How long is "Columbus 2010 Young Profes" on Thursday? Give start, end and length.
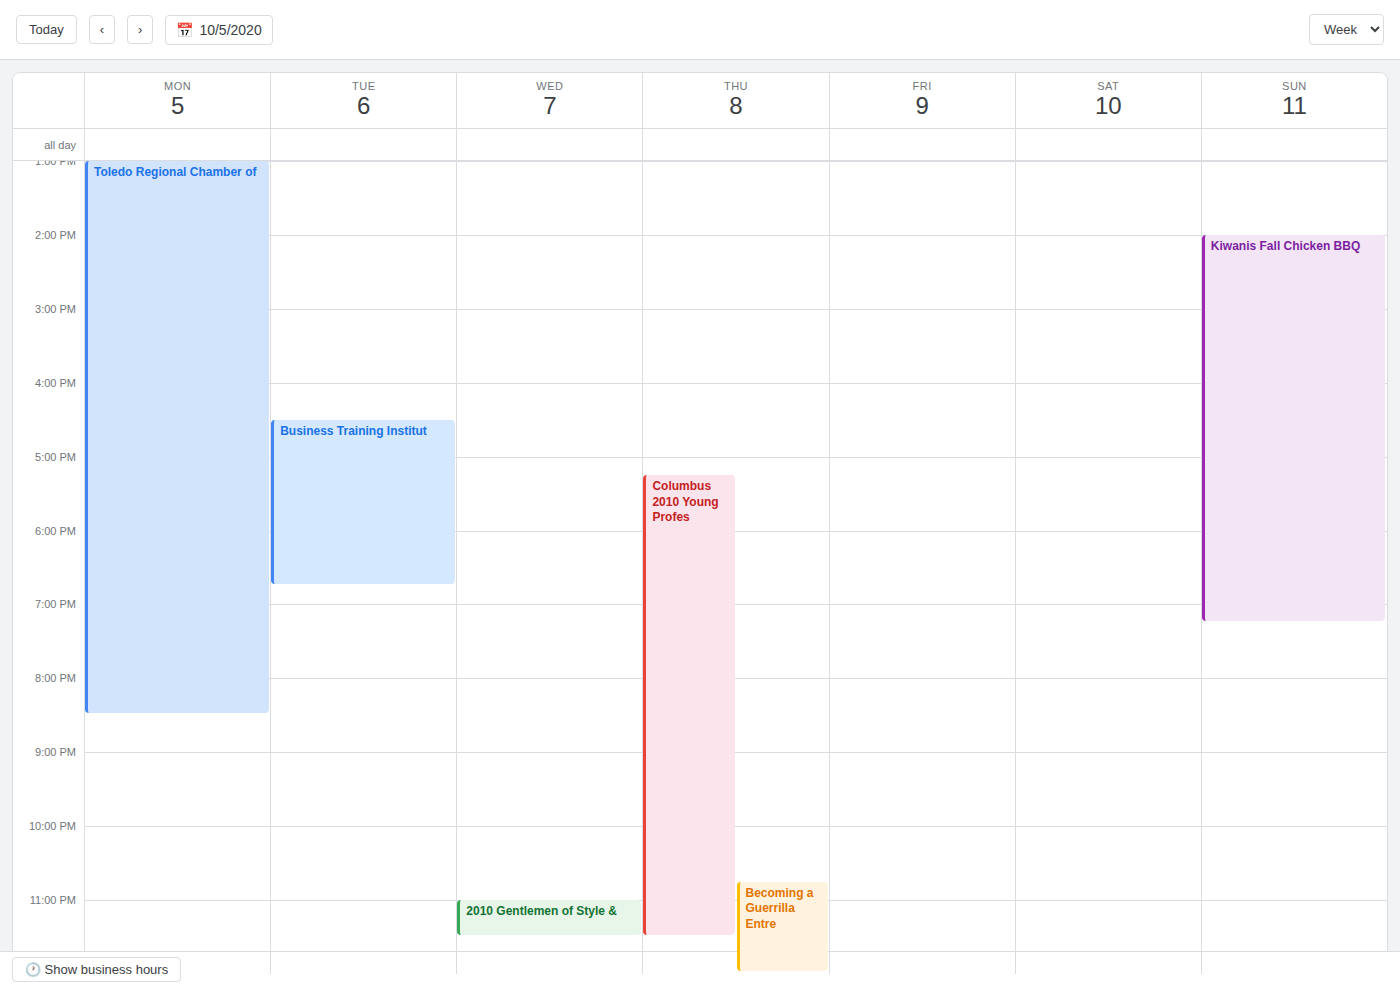
17:15 to 23:30, 6 hours 15 minutes